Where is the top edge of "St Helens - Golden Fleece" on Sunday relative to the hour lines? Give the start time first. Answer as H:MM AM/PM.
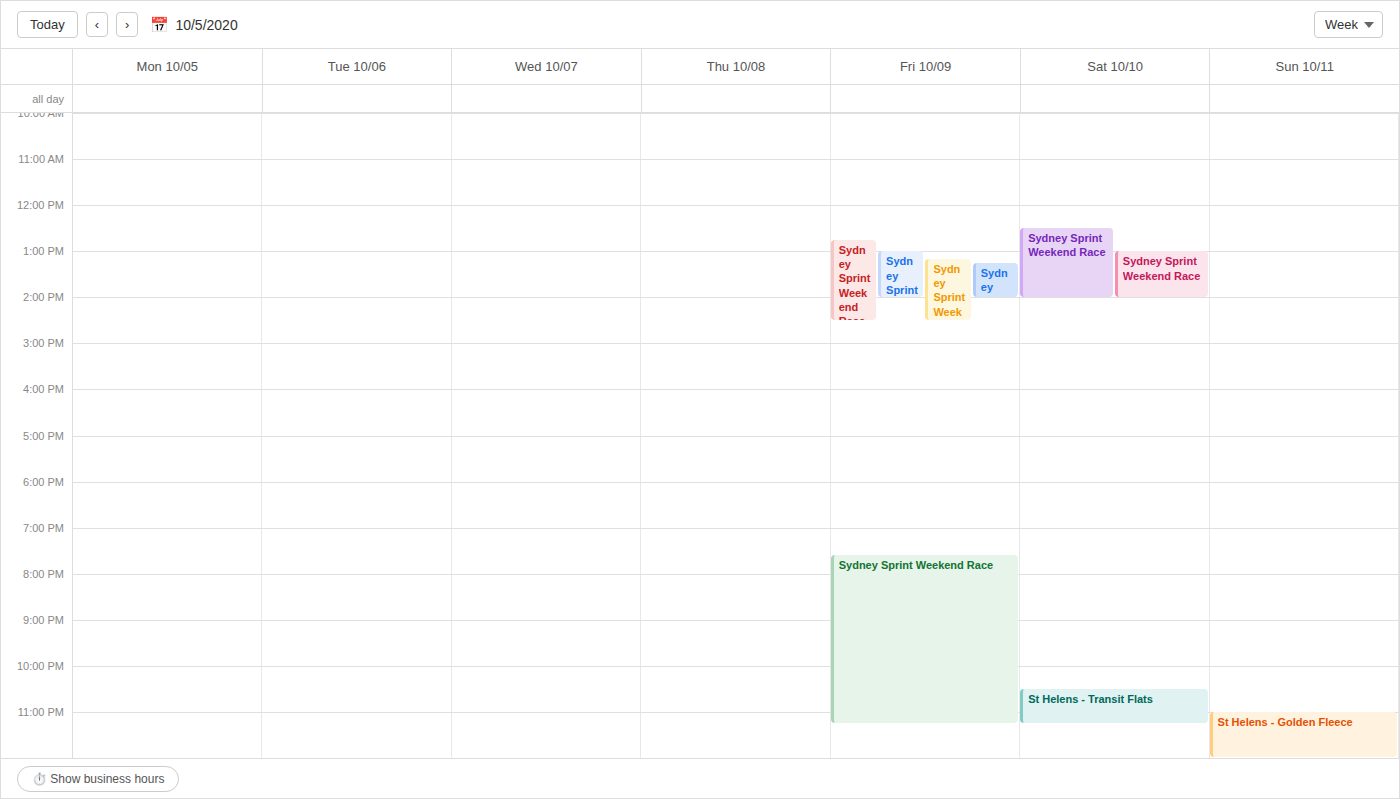
11:00 PM -- exactly on the 11 PM line.